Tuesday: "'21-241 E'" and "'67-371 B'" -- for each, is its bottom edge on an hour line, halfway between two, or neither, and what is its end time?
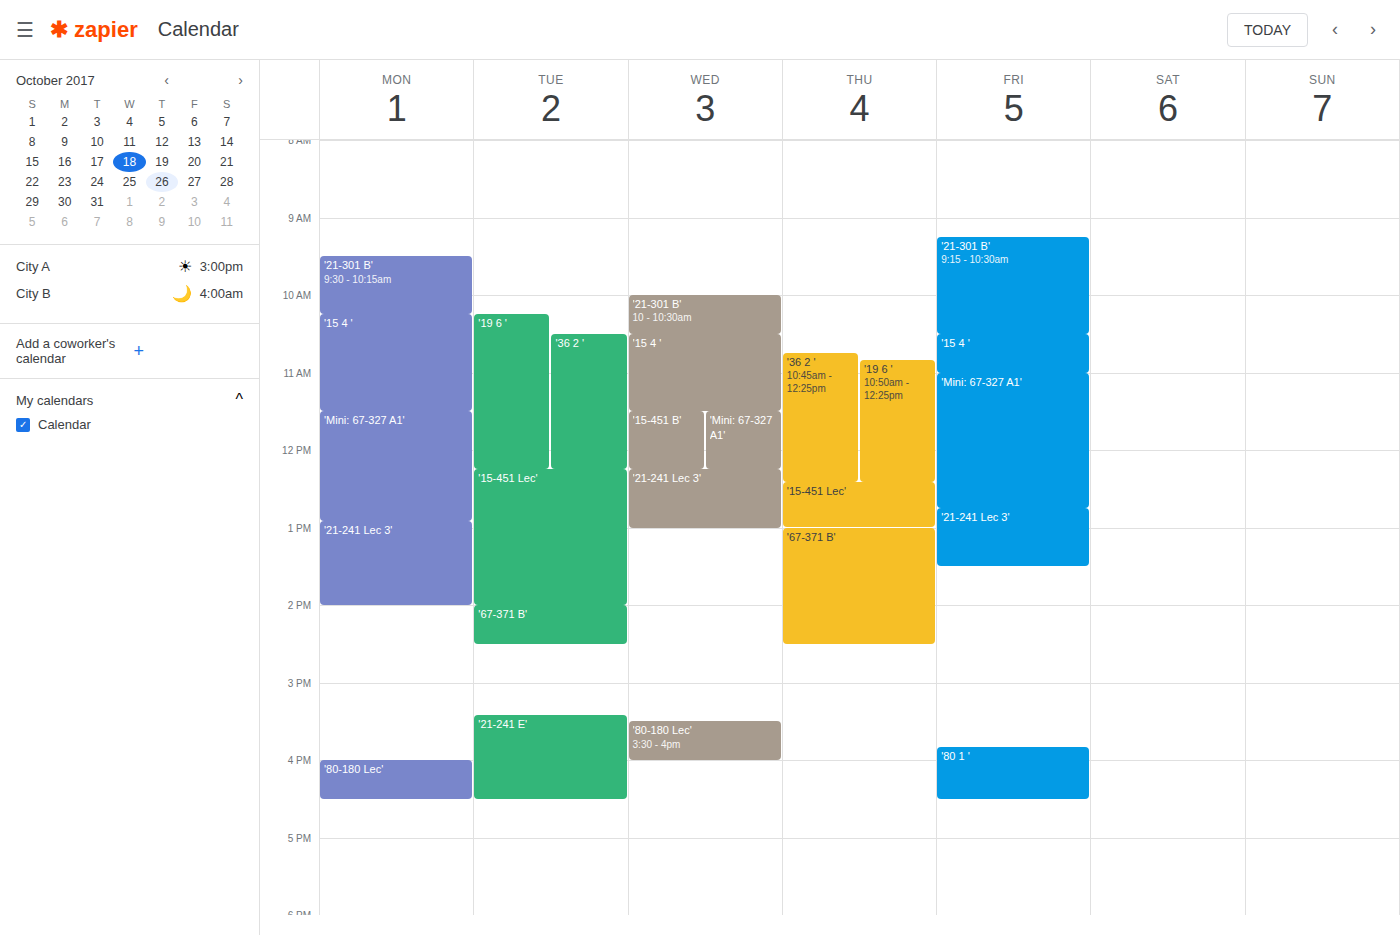
"'21-241 E'": 4:30 PM, halfway between the 4 PM and 5 PM lines. "'67-371 B'": 2:30 PM, halfway between the 2 PM and 3 PM lines.